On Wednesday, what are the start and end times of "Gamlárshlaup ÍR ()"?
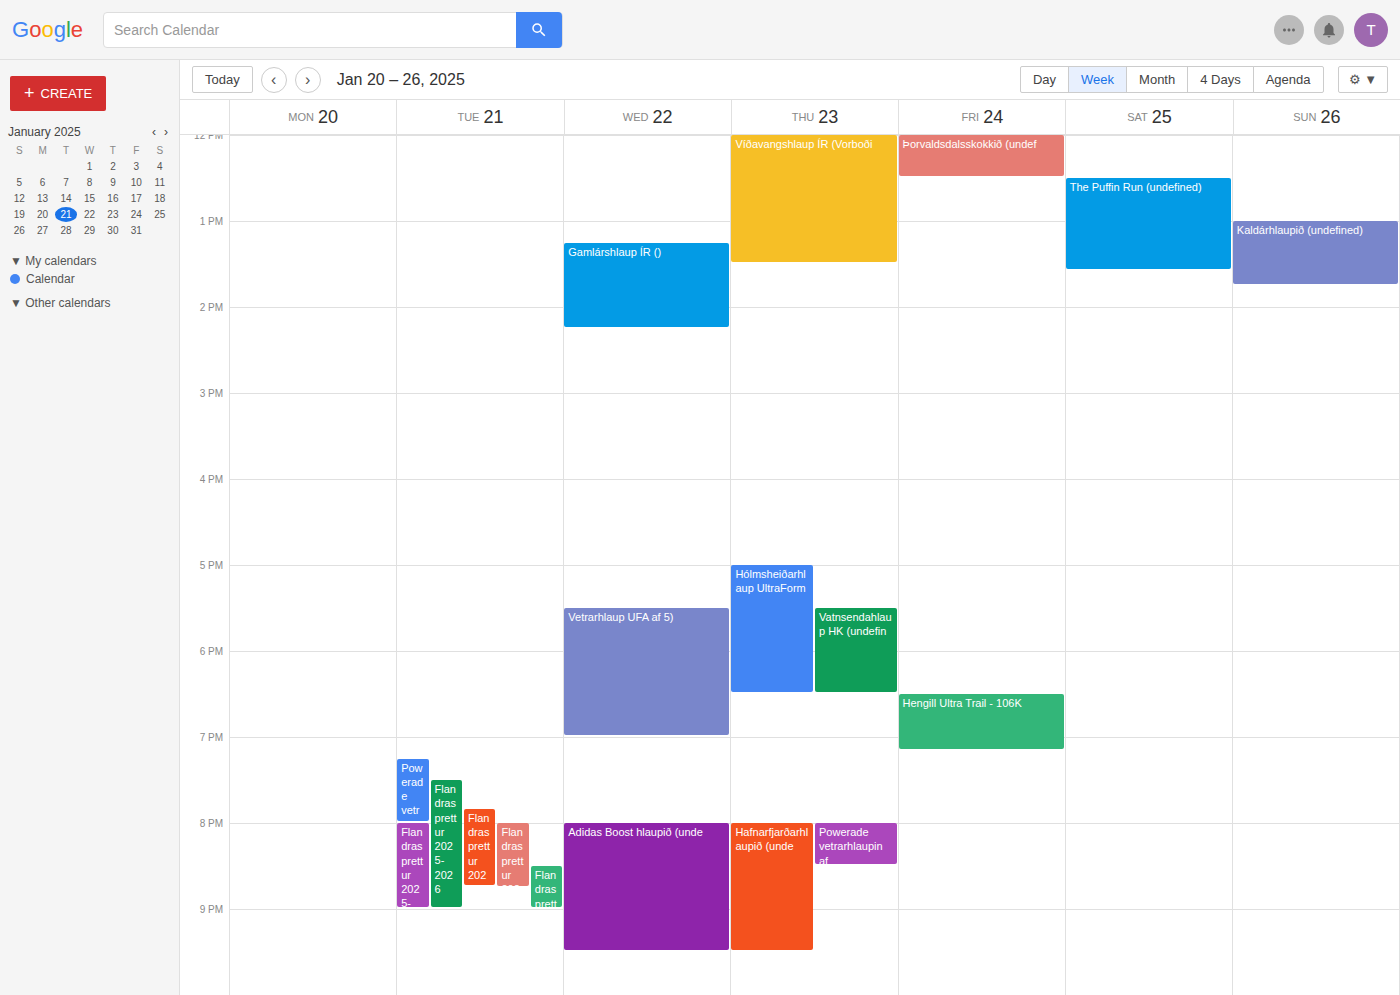
1:15 PM to 2:15 PM